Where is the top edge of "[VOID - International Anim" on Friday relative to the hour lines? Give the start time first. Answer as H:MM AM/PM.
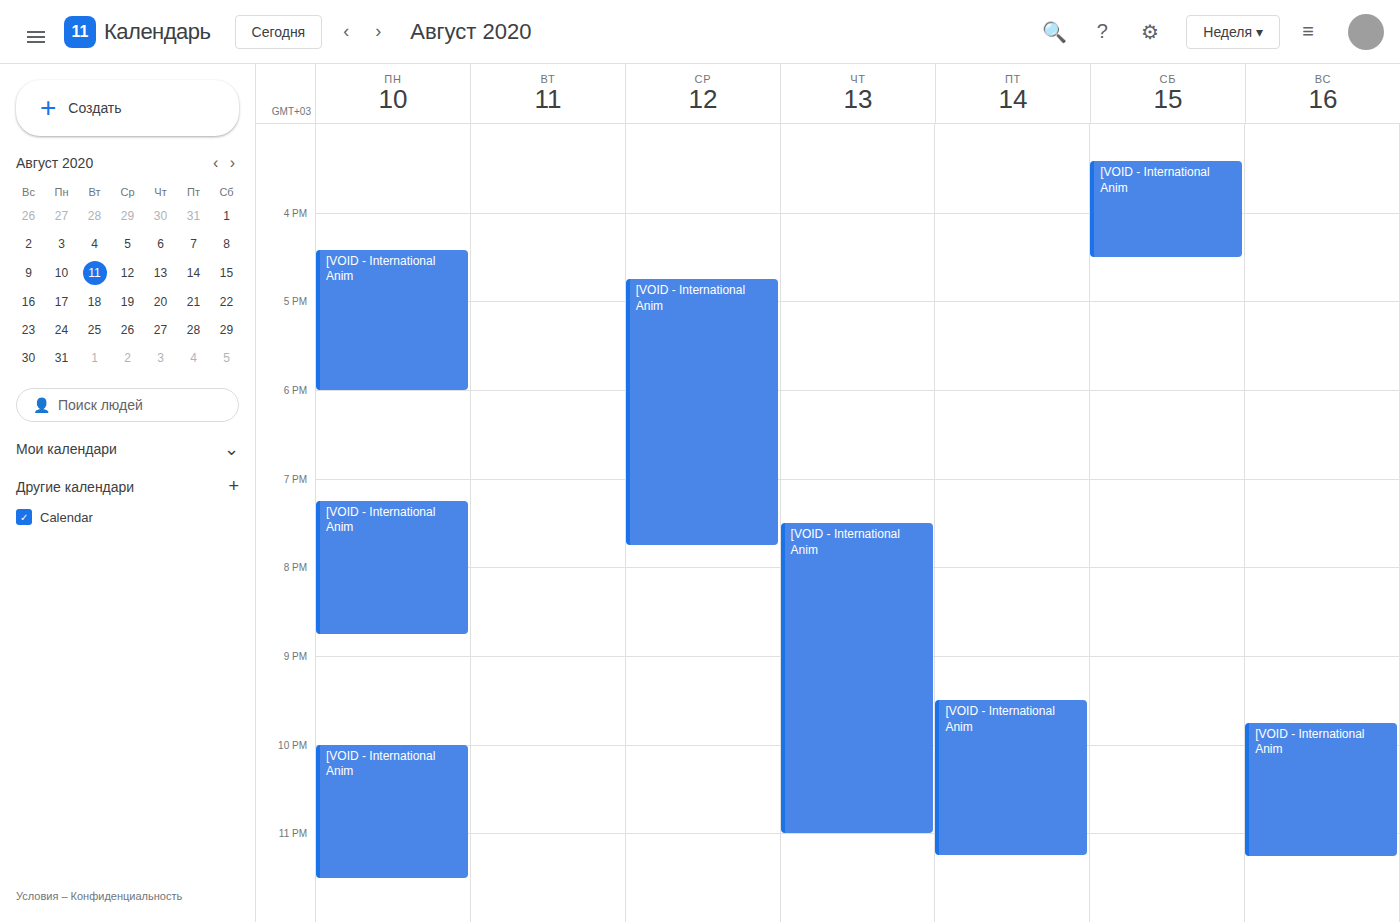
9:30 PM -- halfway between the 9 PM and 10 PM lines.